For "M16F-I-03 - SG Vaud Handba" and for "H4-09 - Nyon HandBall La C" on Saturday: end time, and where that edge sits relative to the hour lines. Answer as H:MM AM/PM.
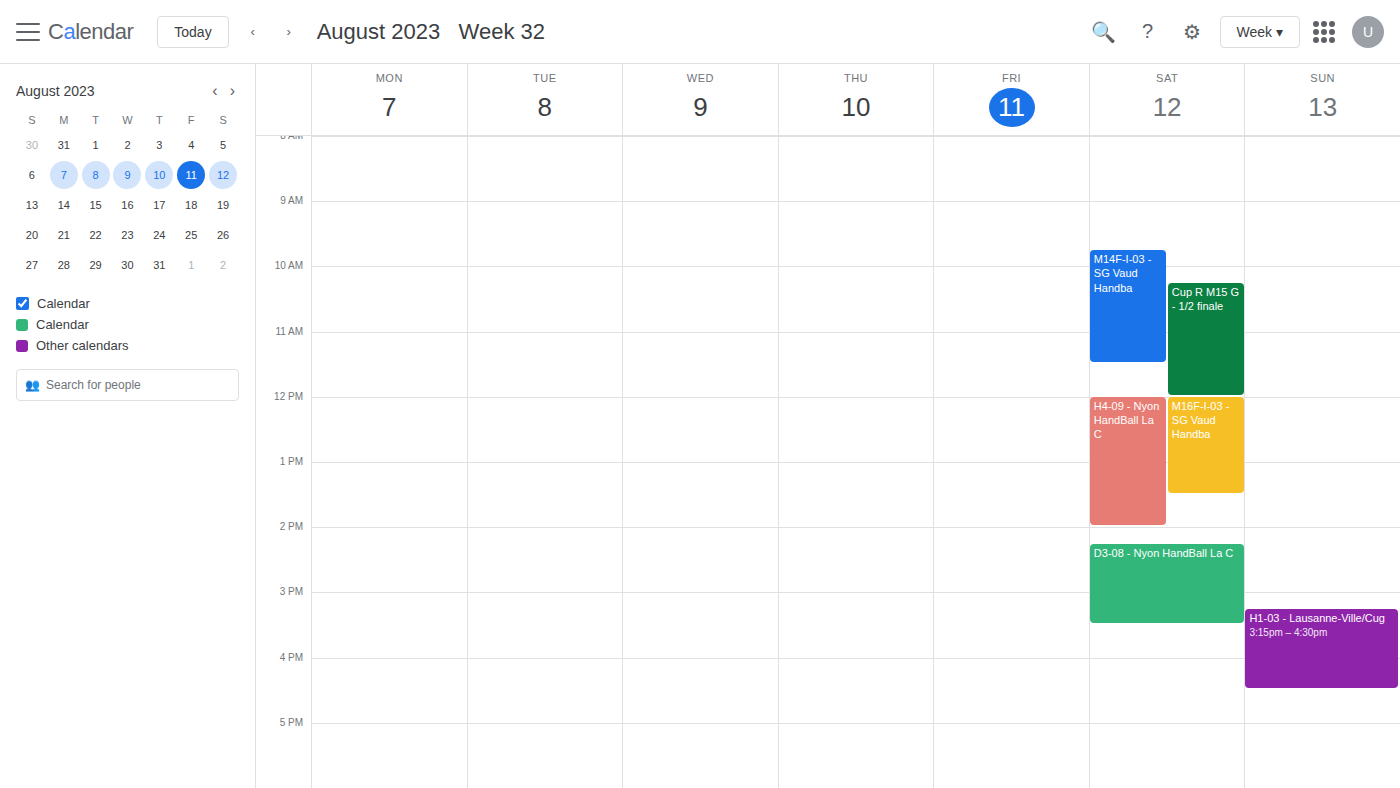
"M16F-I-03 - SG Vaud Handba": 1:30 PM, halfway between the 1 PM and 2 PM lines. "H4-09 - Nyon HandBall La C": 2:00 PM, exactly on the 2 PM line.